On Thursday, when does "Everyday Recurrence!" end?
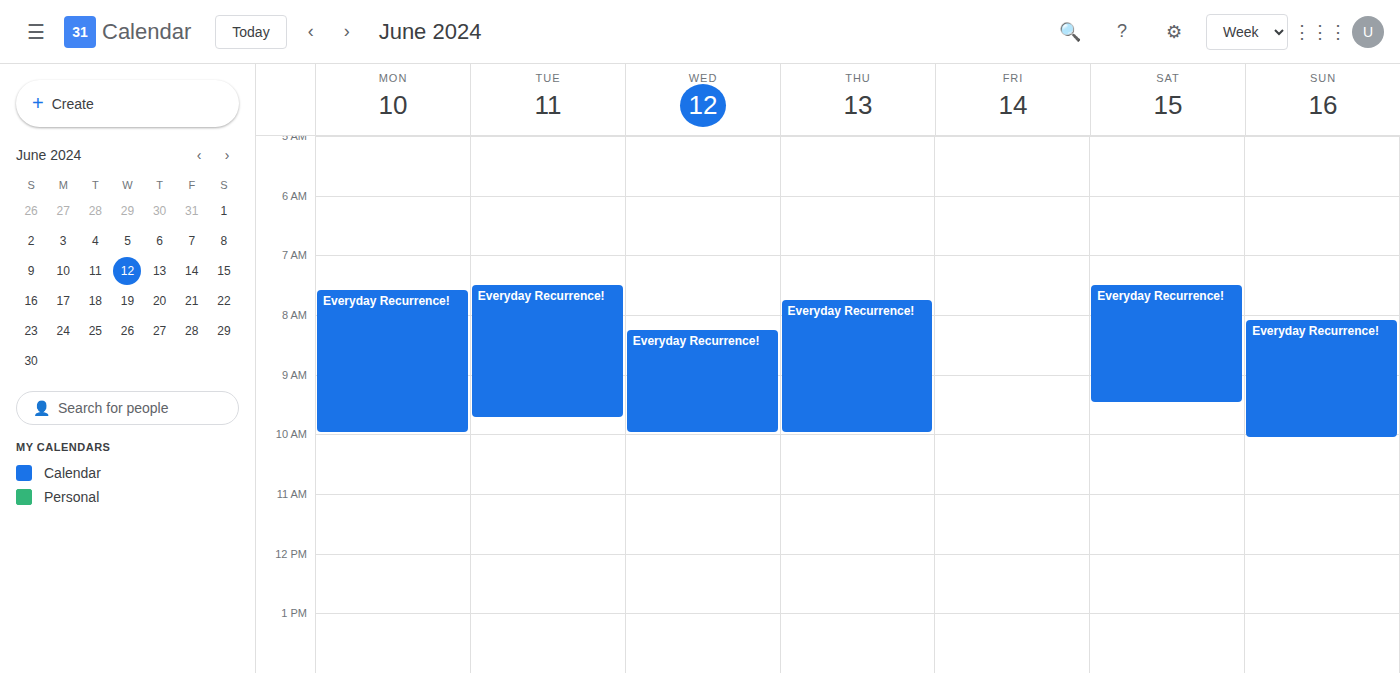
10:00 AM